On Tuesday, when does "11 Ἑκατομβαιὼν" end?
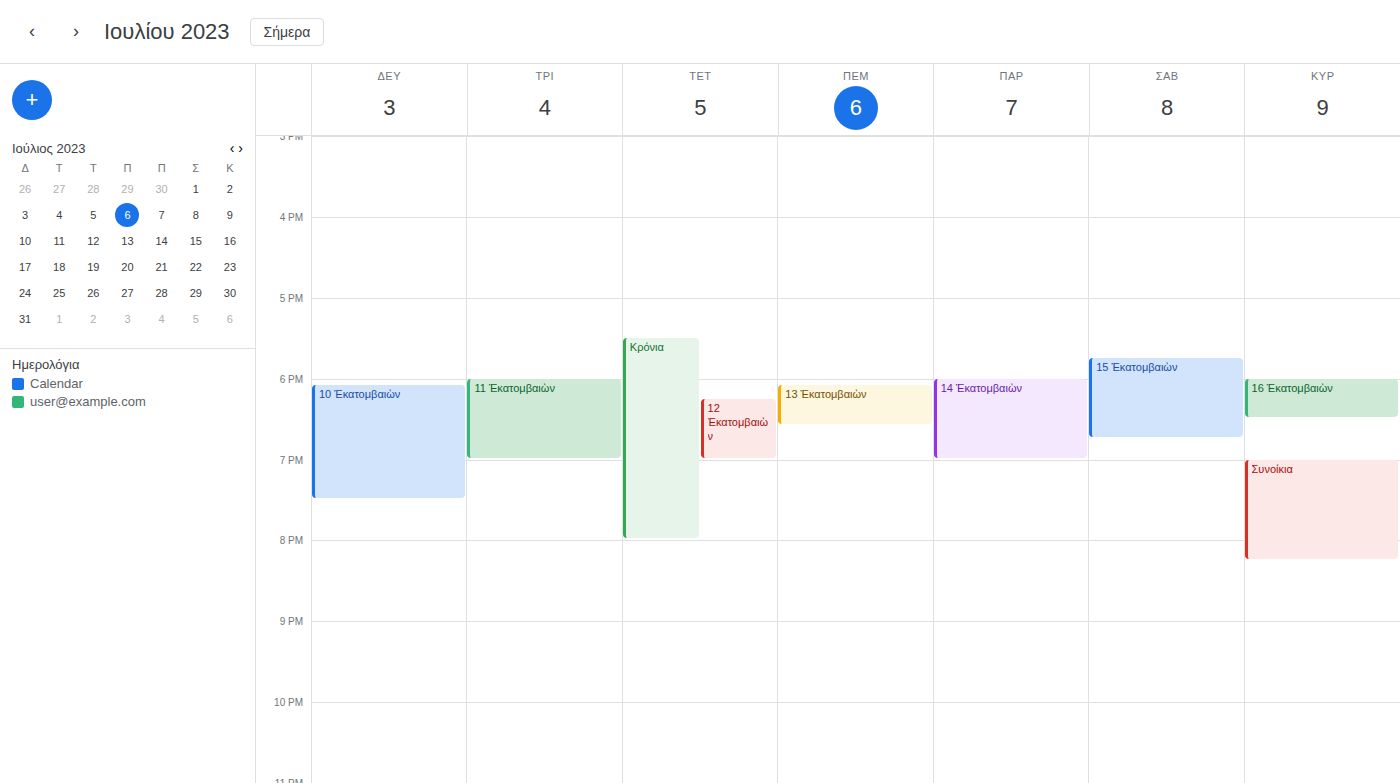
7:00 PM